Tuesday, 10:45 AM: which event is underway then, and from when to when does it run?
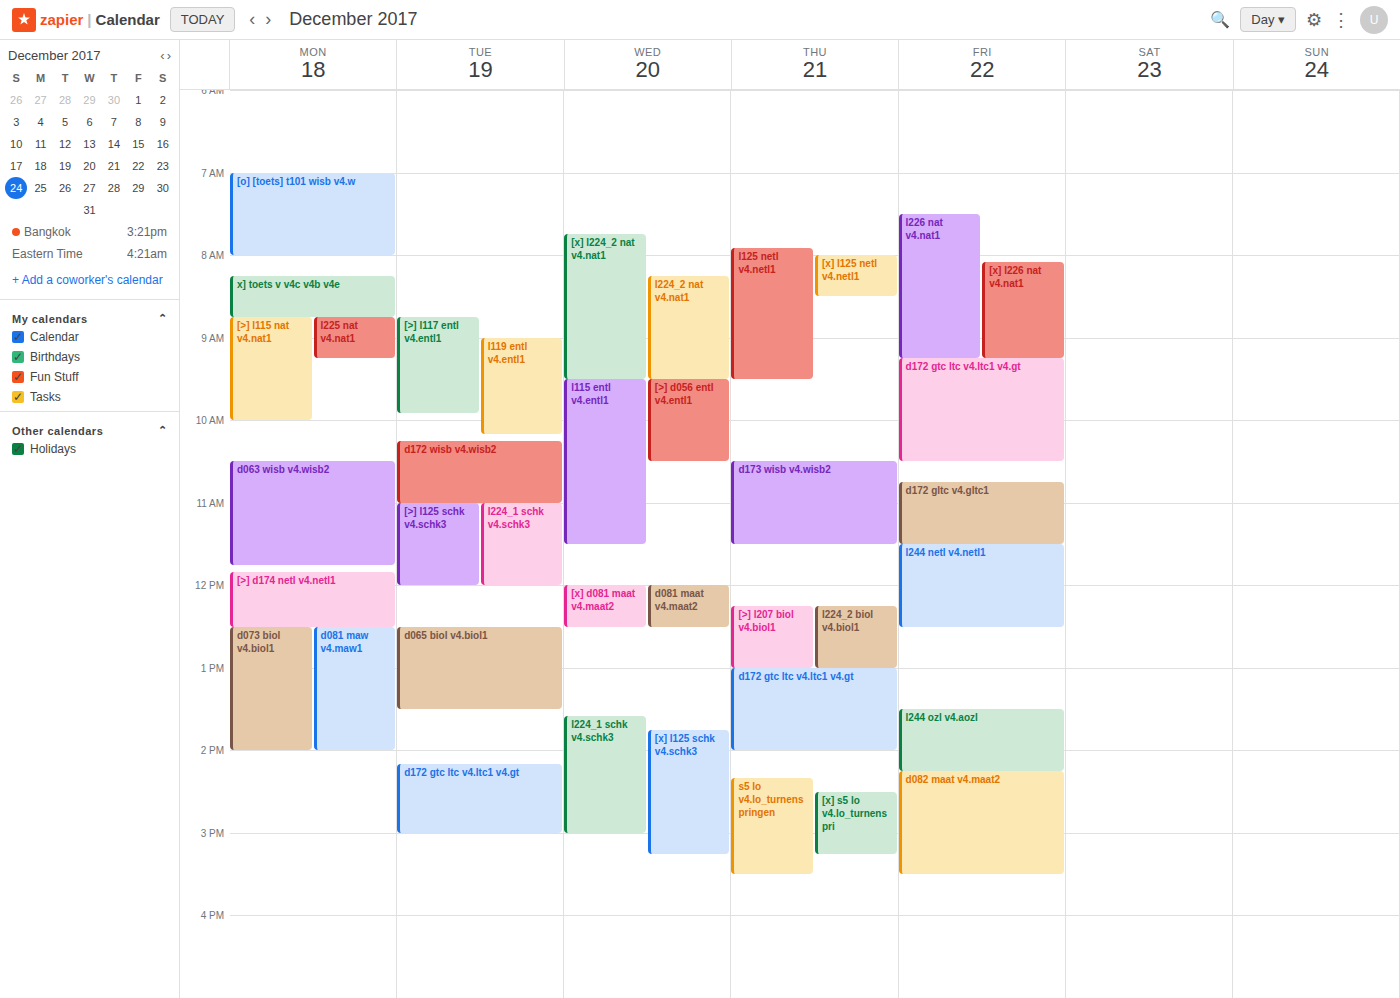
"d172 wisb v4.wisb2", 10:15 AM to 11:00 AM